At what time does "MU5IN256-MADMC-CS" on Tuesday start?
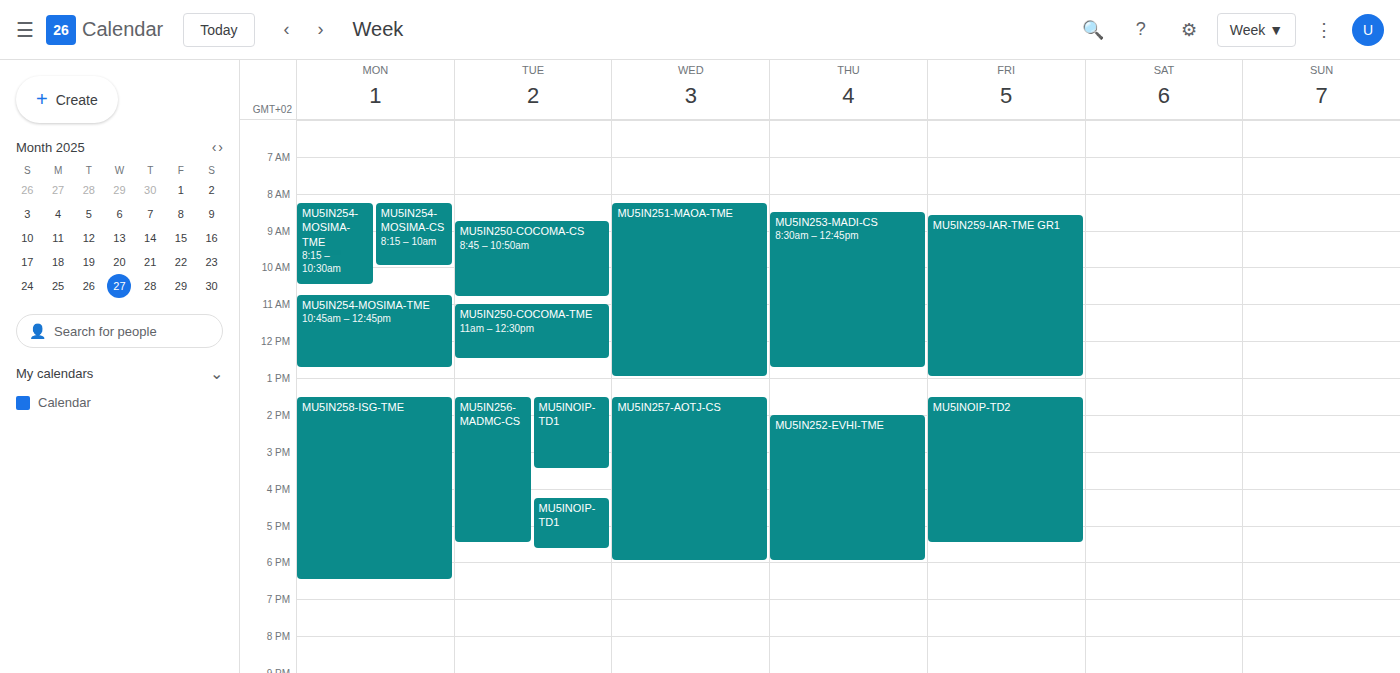
1:30 PM